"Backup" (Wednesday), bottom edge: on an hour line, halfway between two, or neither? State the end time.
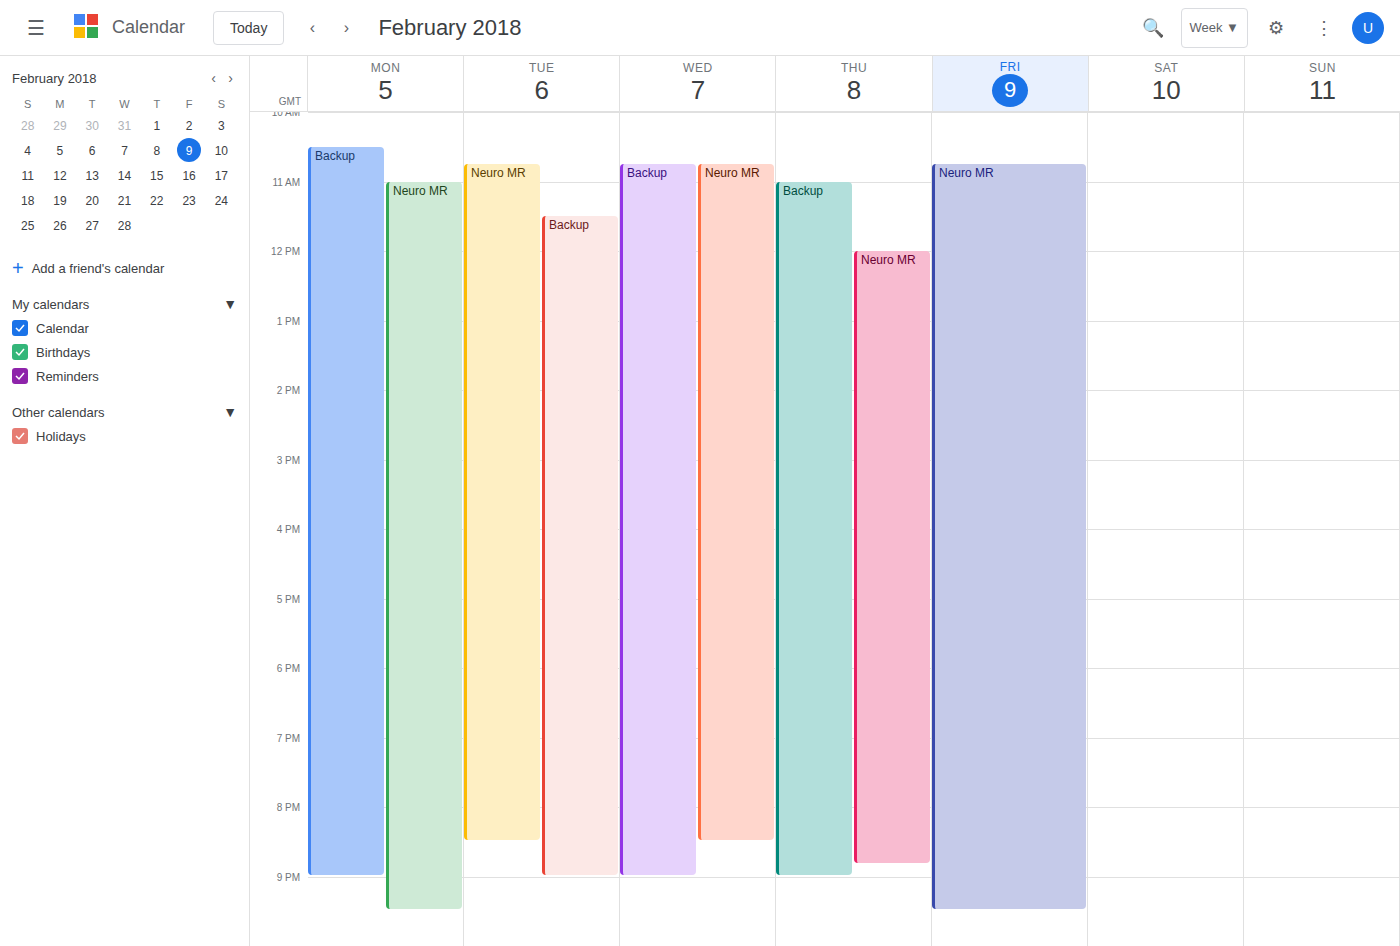
9:00 PM -- exactly on the 9 PM line.